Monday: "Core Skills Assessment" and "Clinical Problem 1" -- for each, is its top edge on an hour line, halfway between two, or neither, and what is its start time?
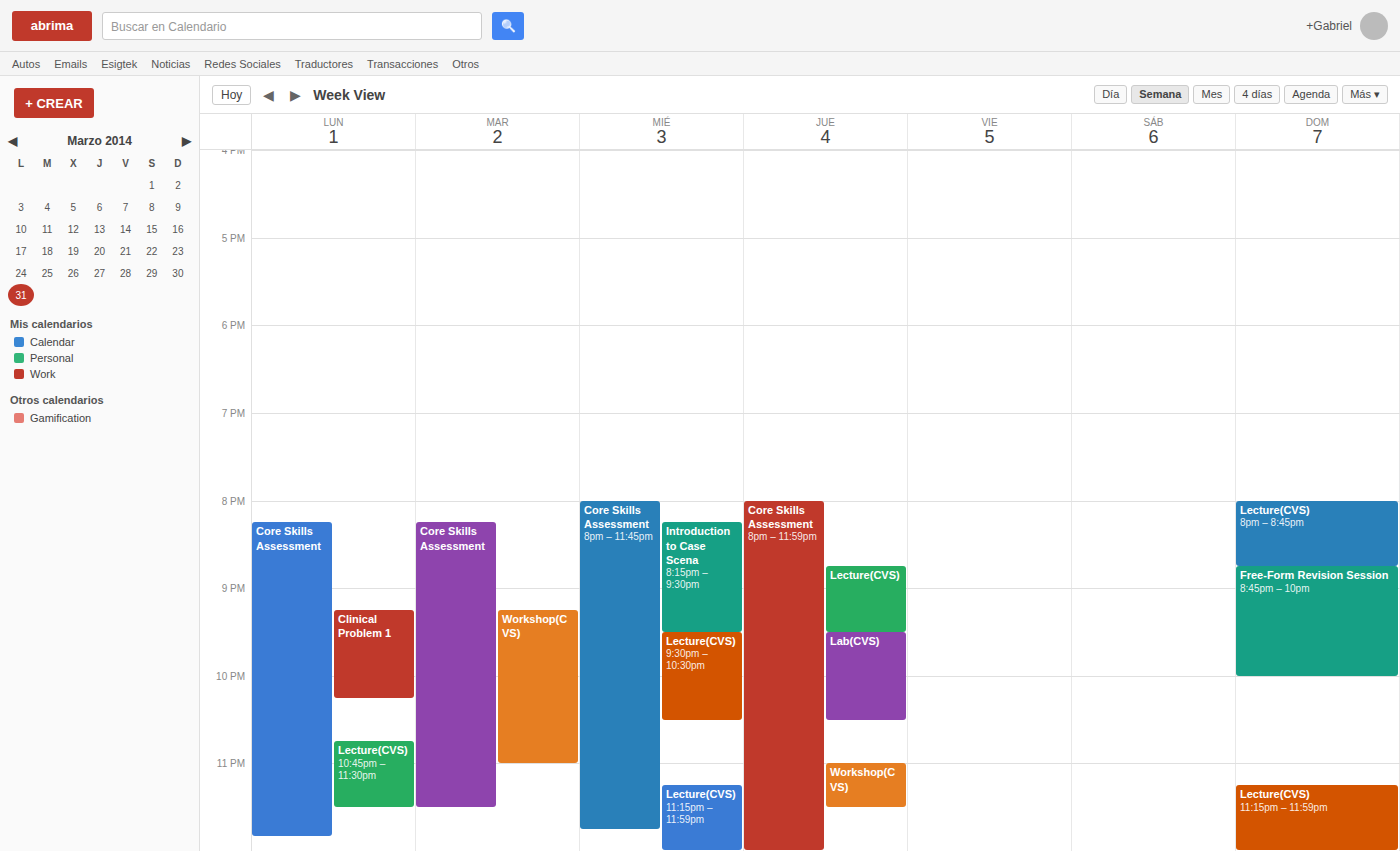
"Core Skills Assessment": 8:15 PM, neither: a quarter of the way from the 8 PM line to the 9 PM line. "Clinical Problem 1": 9:15 PM, neither: a quarter of the way from the 9 PM line to the 10 PM line.